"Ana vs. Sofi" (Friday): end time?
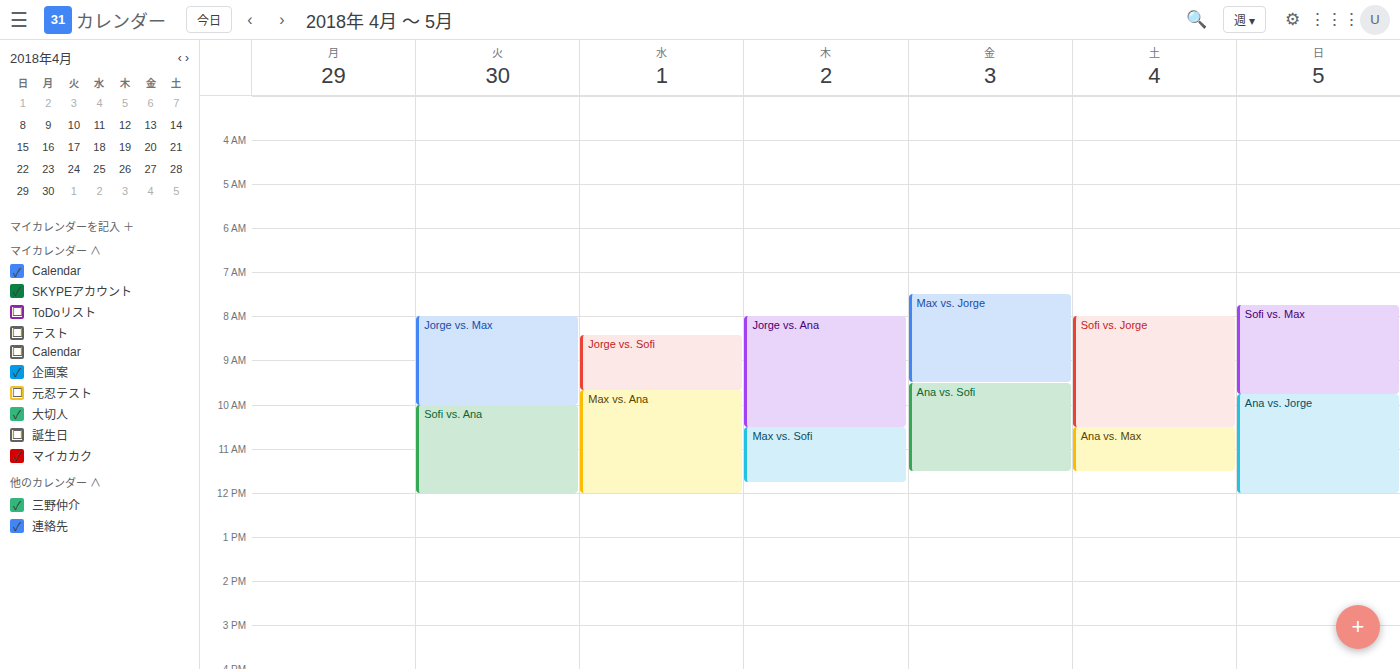
11:30 AM